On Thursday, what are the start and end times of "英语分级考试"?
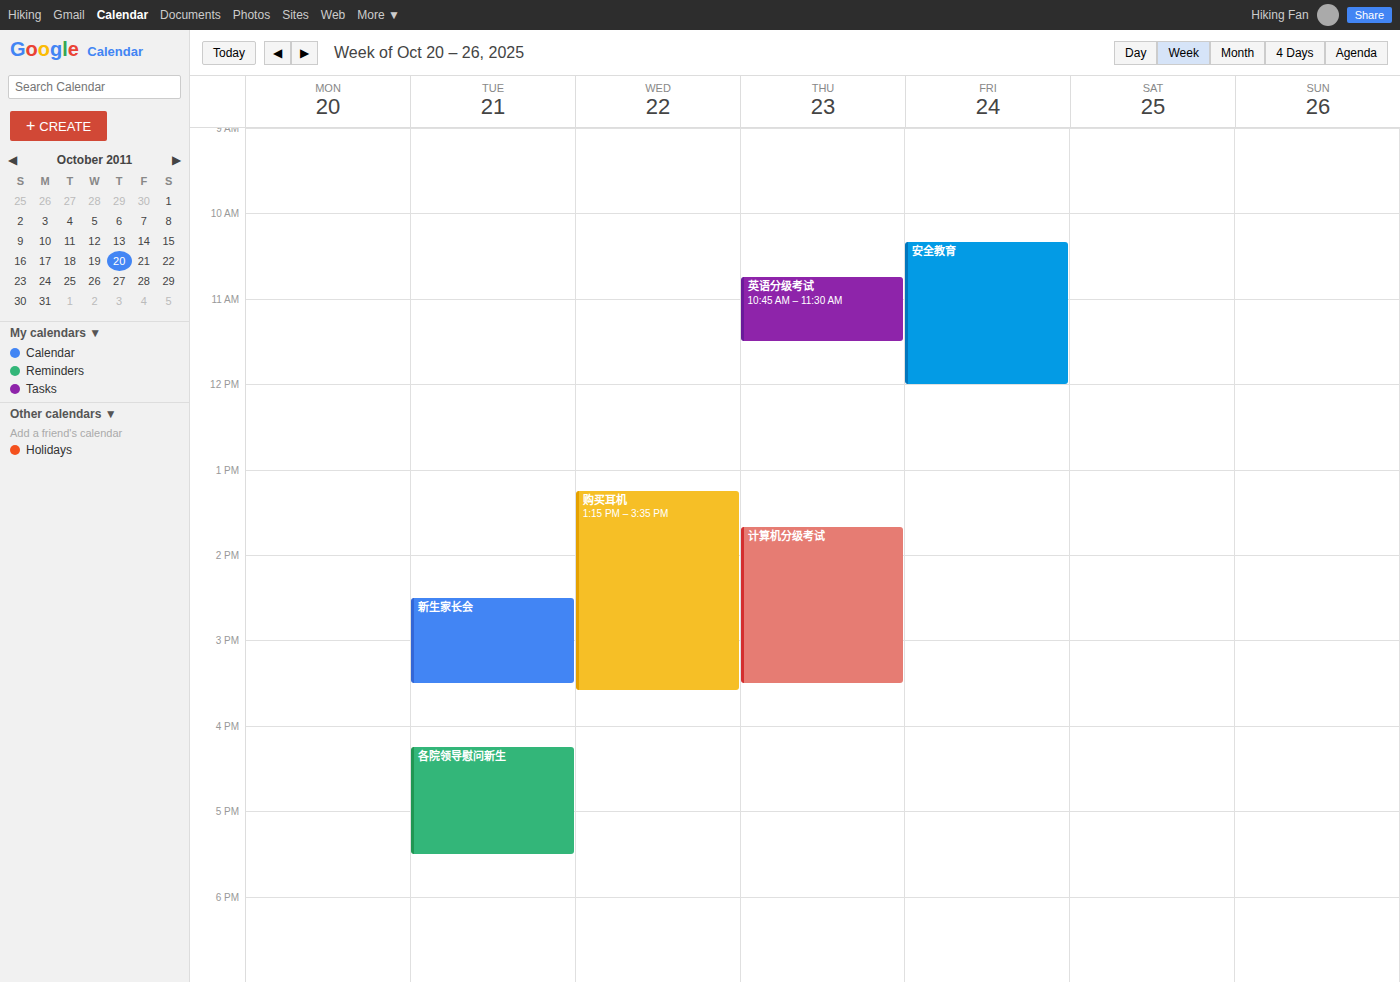
10:45 AM to 11:30 AM